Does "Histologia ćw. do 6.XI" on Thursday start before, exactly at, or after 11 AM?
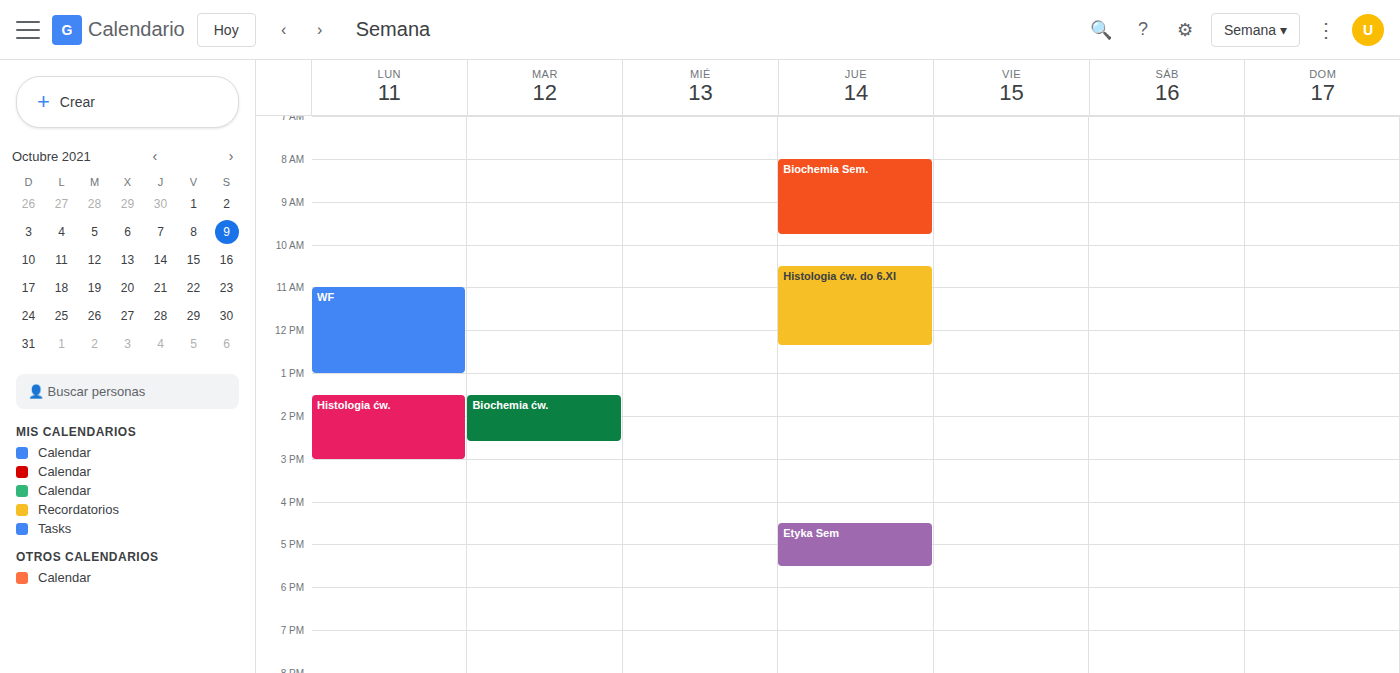
10:30 AM -- before 11 AM, 30 minutes above the 11 AM line.